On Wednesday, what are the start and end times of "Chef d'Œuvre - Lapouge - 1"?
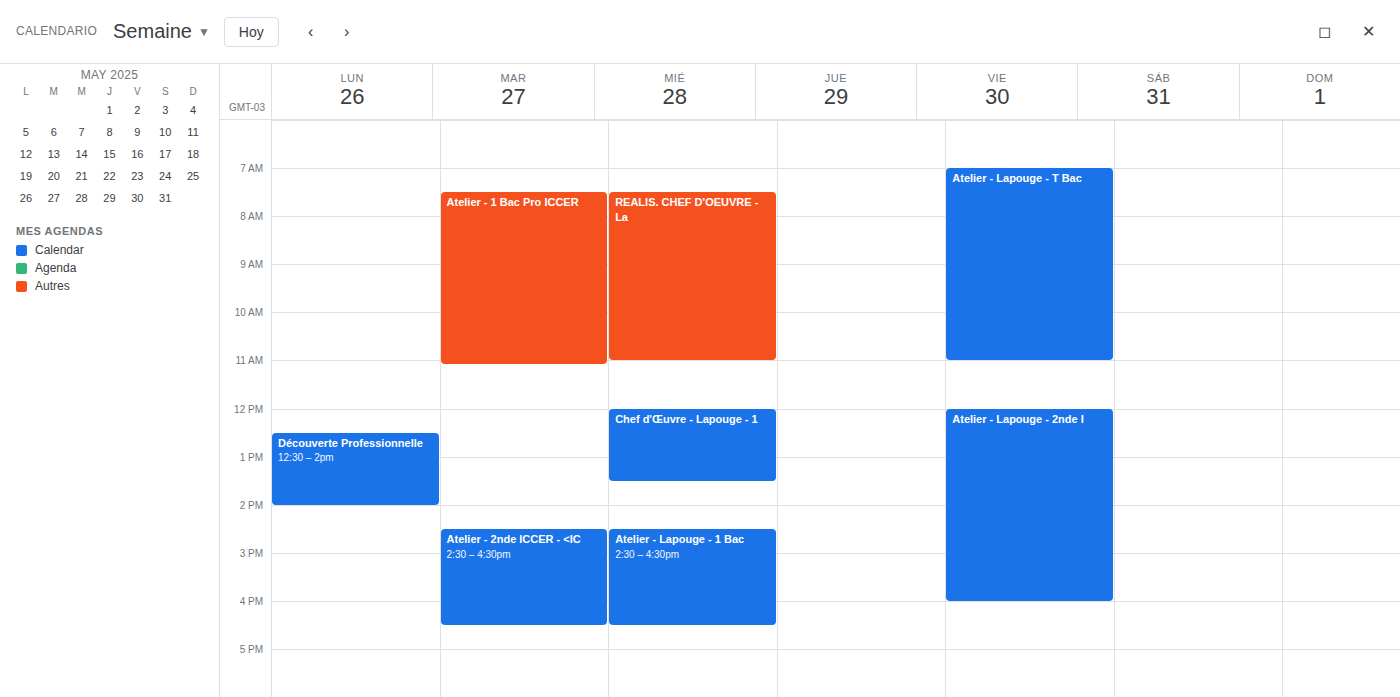
12:00 PM to 1:30 PM